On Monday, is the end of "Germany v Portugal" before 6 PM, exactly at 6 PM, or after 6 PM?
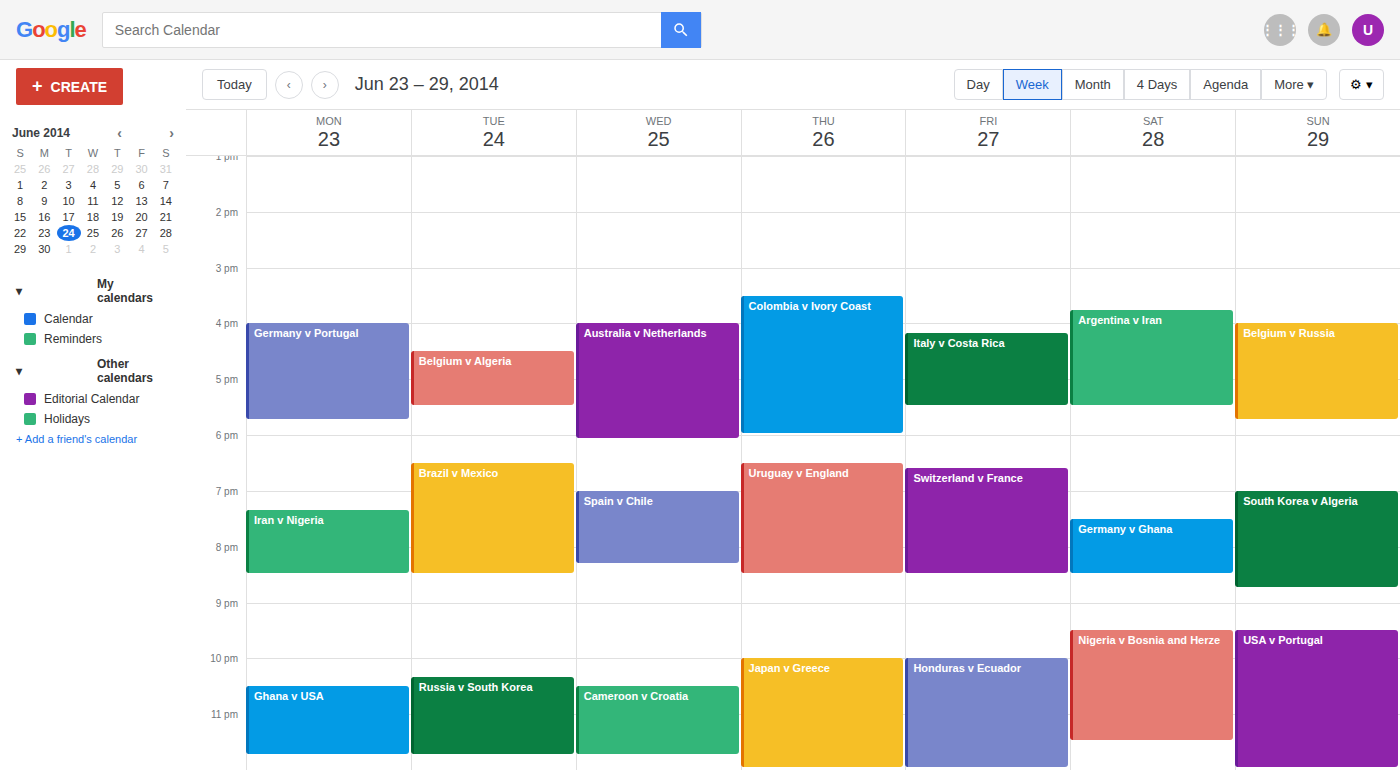
5:45 PM -- before 6 PM, 15 minutes above the 6 PM line.